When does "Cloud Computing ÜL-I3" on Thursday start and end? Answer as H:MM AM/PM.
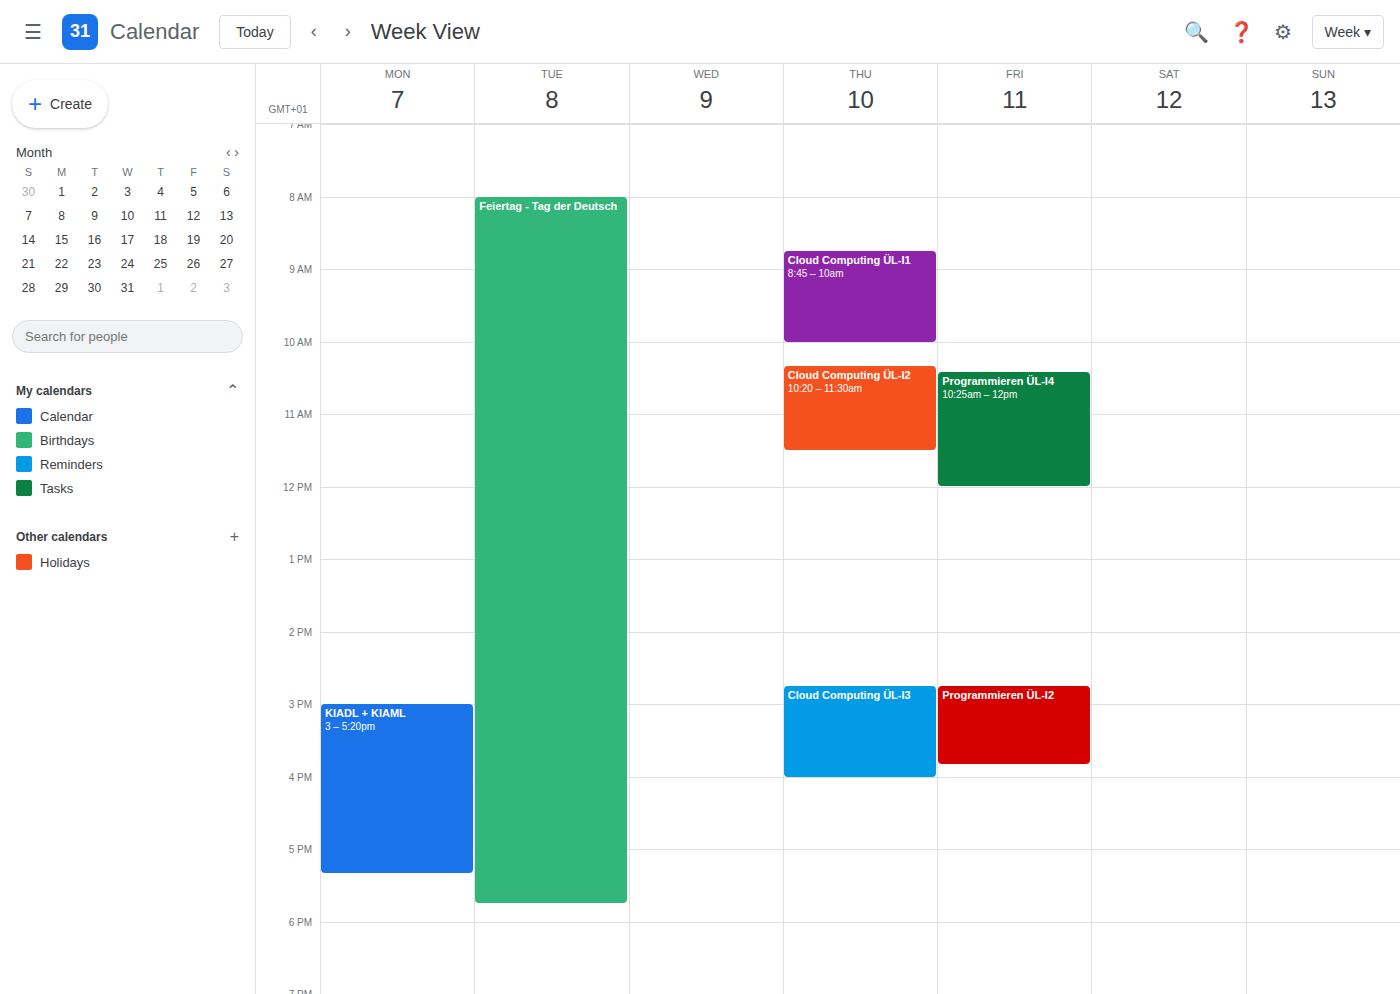
2:45 PM to 4:00 PM